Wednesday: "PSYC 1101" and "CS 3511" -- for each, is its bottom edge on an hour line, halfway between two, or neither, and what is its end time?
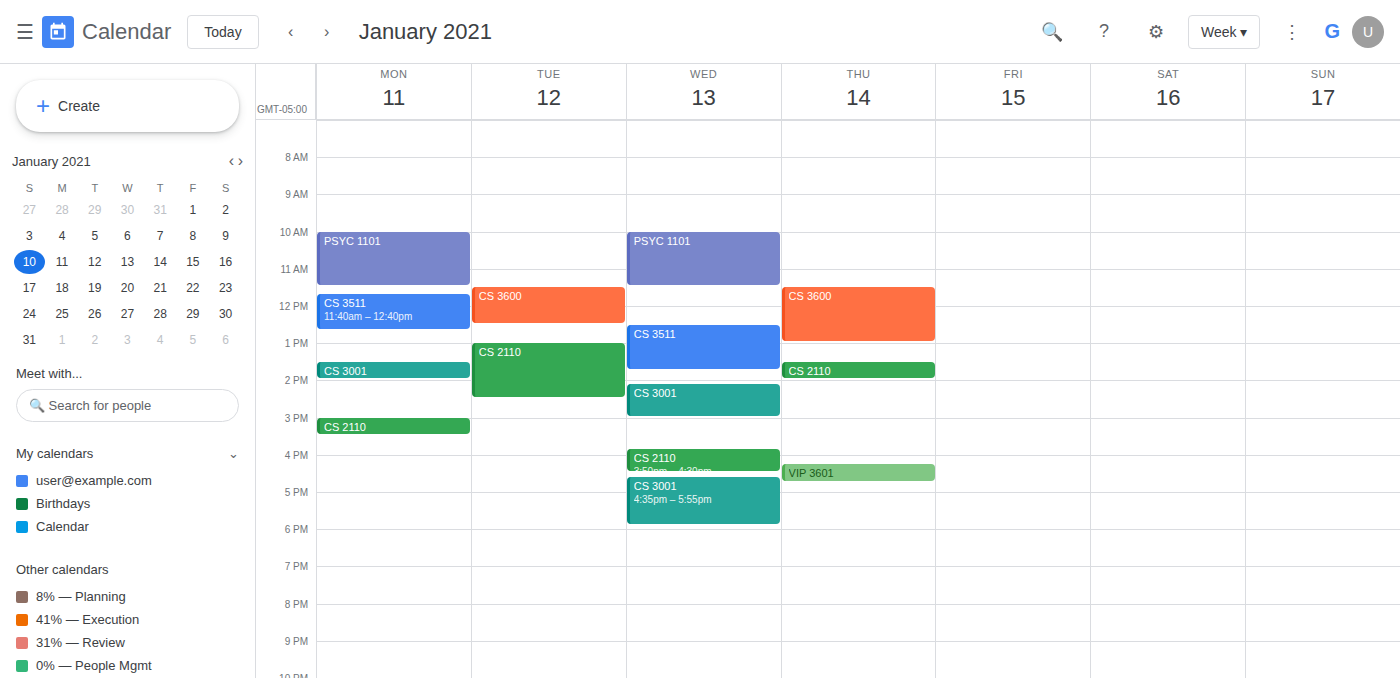
"PSYC 1101": 11:30 AM, halfway between the 11 AM and 12 PM lines. "CS 3511": 1:45 PM, neither: three quarters of the way from the 1 PM line to the 2 PM line.